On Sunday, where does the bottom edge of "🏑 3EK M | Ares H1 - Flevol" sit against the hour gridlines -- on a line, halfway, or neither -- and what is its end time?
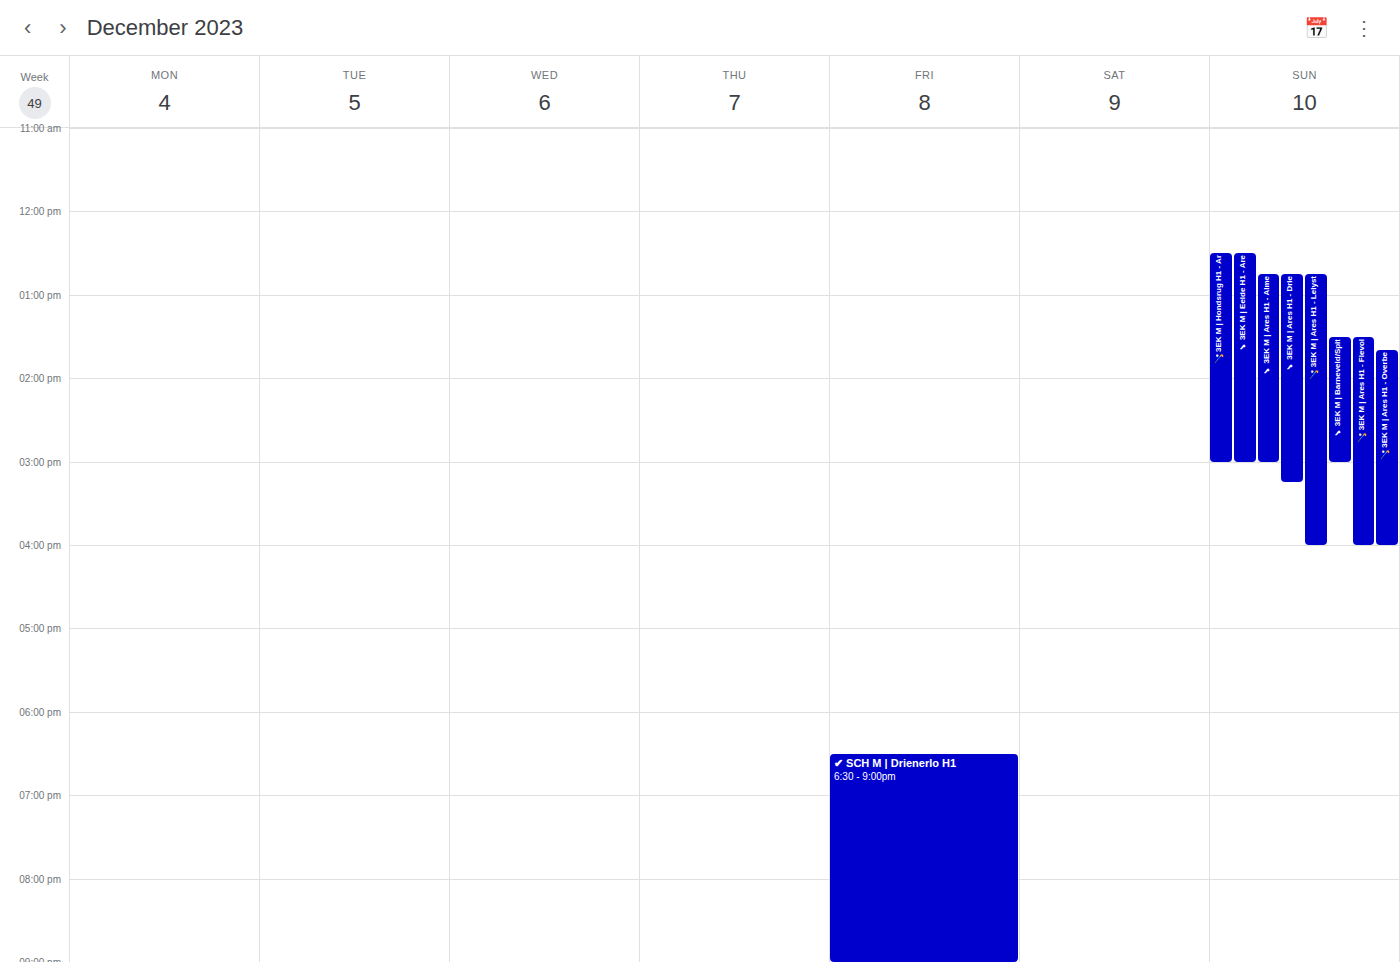
4:00 PM -- exactly on the 4 PM line.